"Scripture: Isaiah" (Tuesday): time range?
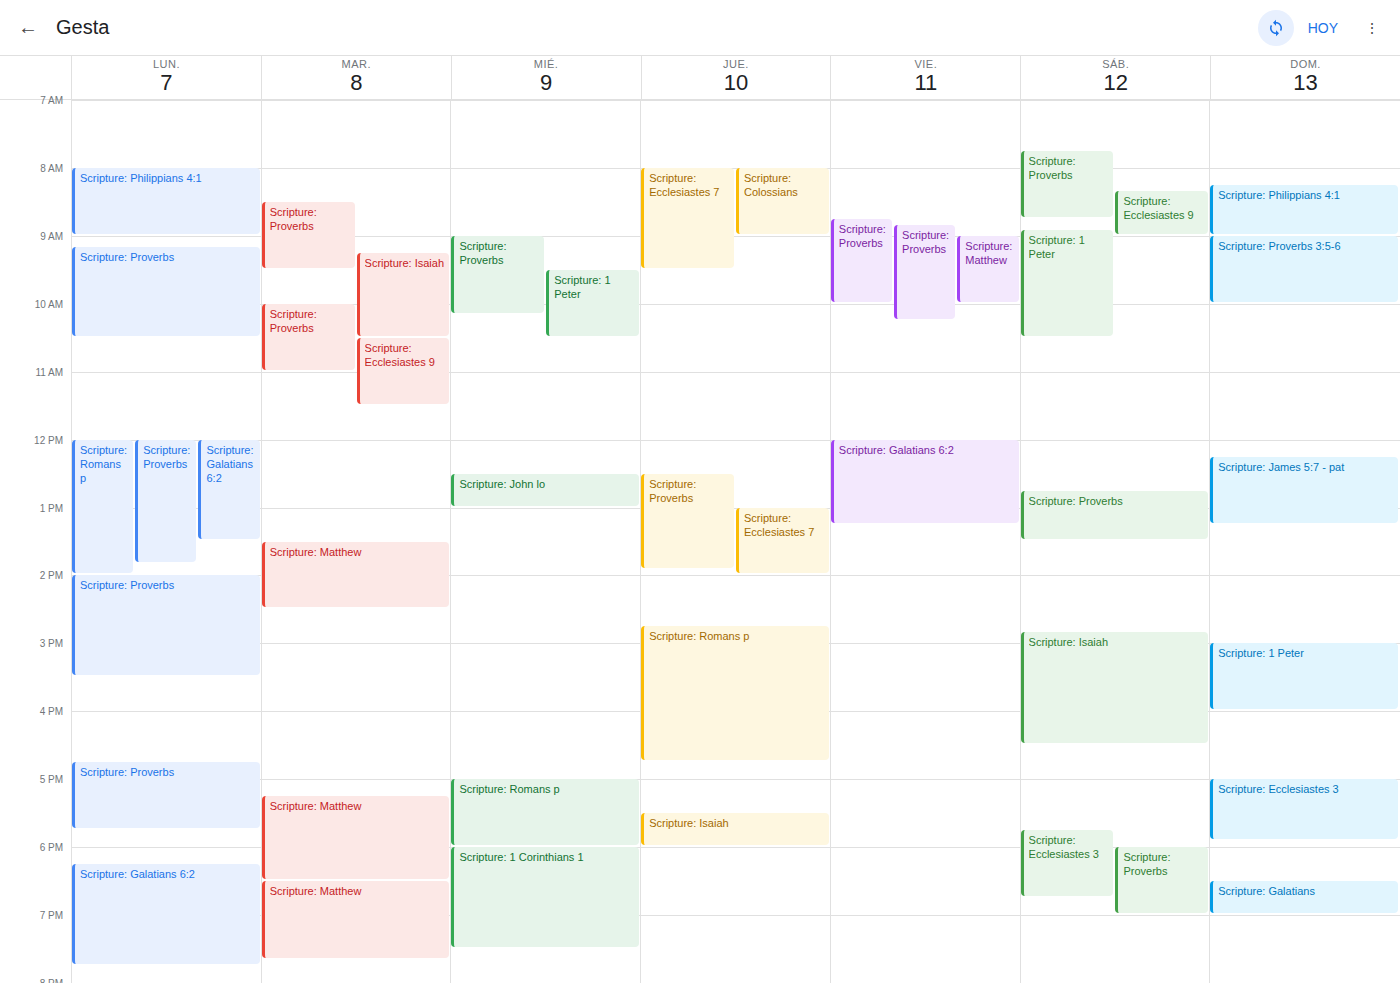
9:15 AM to 10:30 AM